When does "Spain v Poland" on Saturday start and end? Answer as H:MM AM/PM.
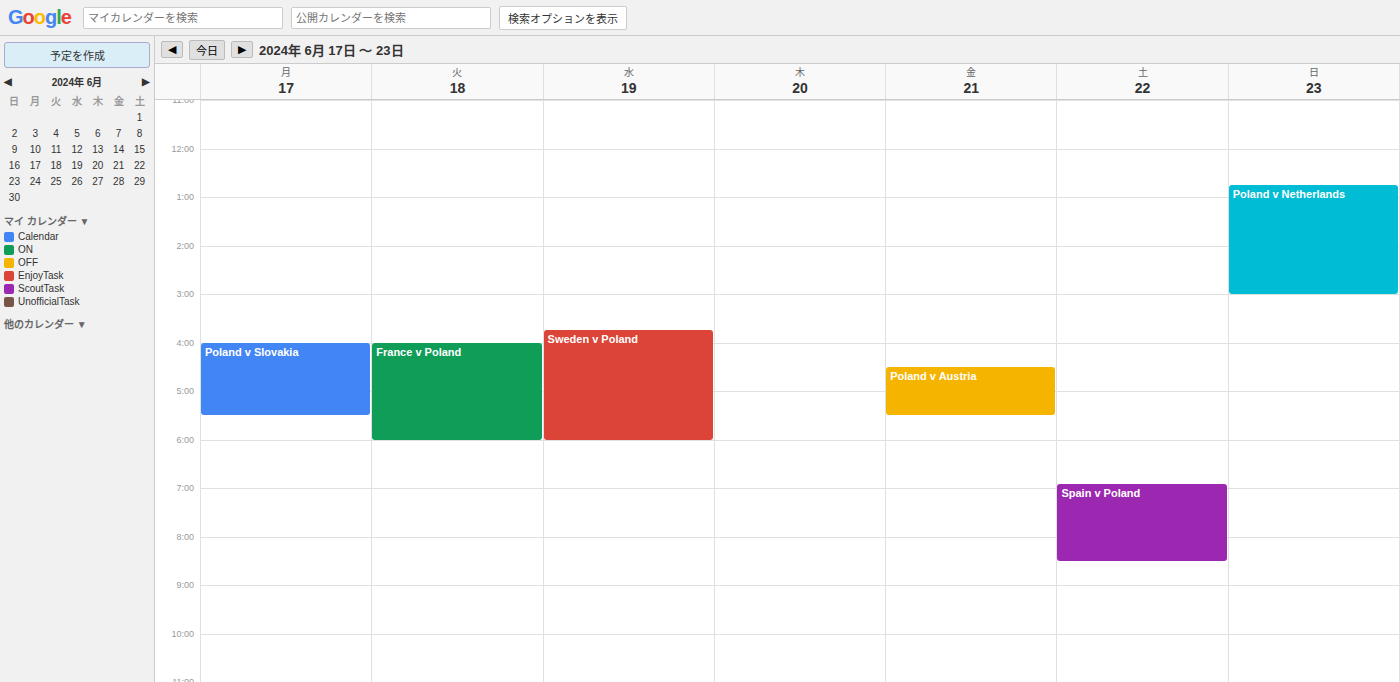
6:55 PM to 8:30 PM